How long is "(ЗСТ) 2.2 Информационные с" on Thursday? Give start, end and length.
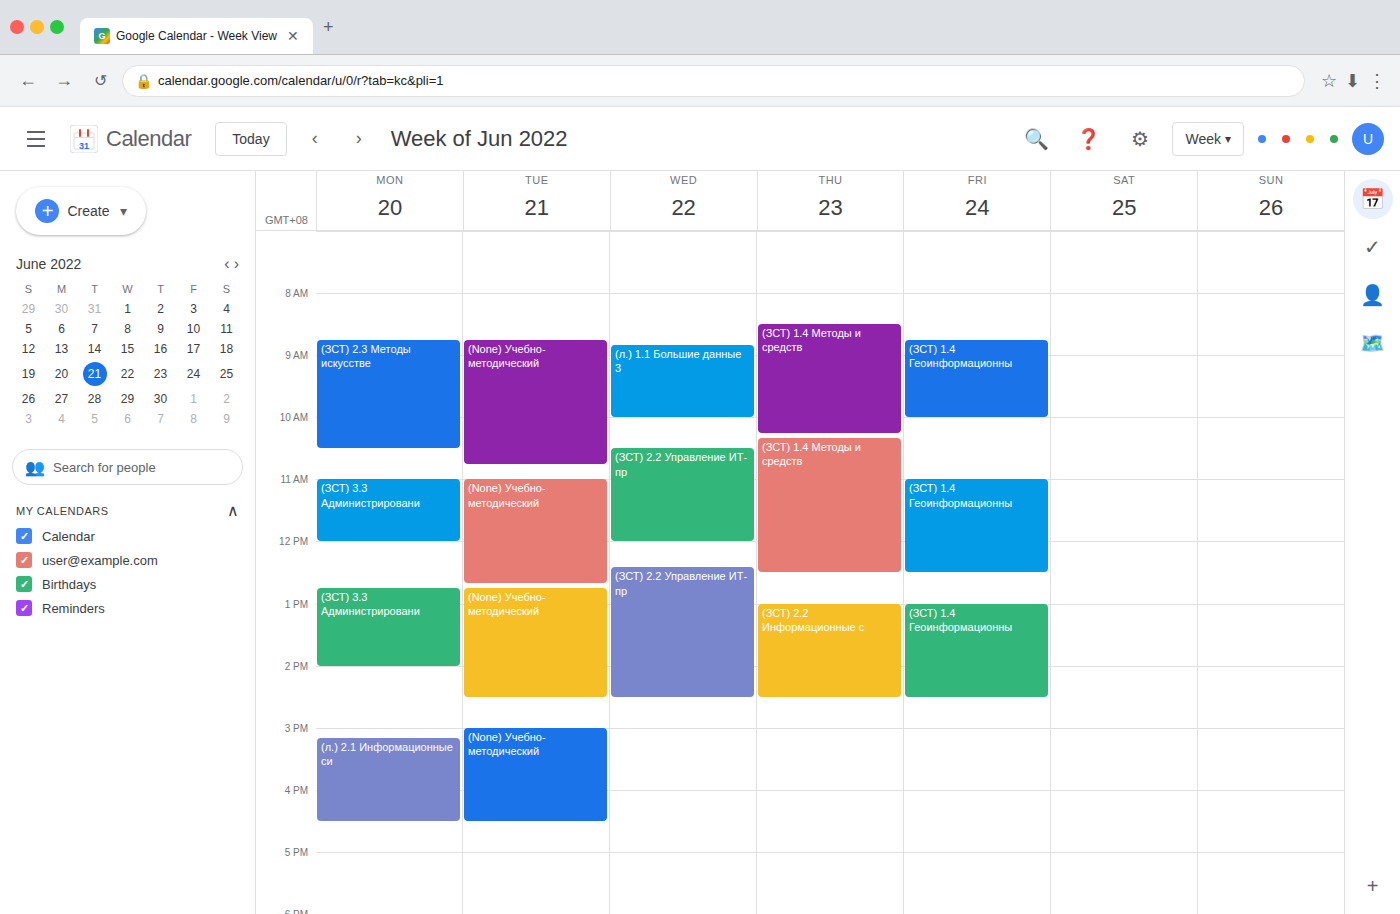
1:00 PM to 2:30 PM, 1 hour 30 minutes